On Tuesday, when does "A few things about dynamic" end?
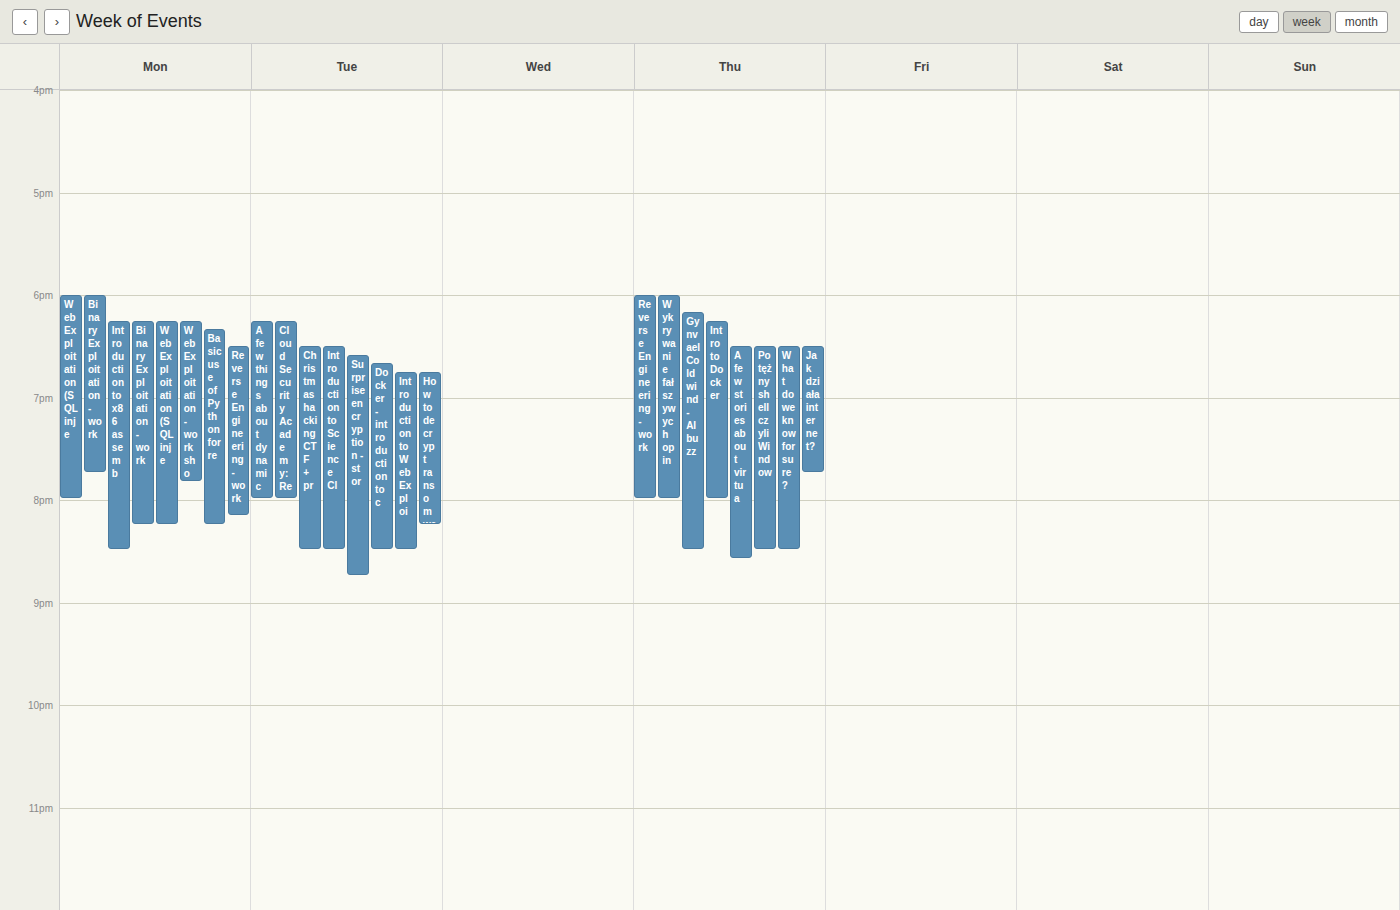
8:00 PM